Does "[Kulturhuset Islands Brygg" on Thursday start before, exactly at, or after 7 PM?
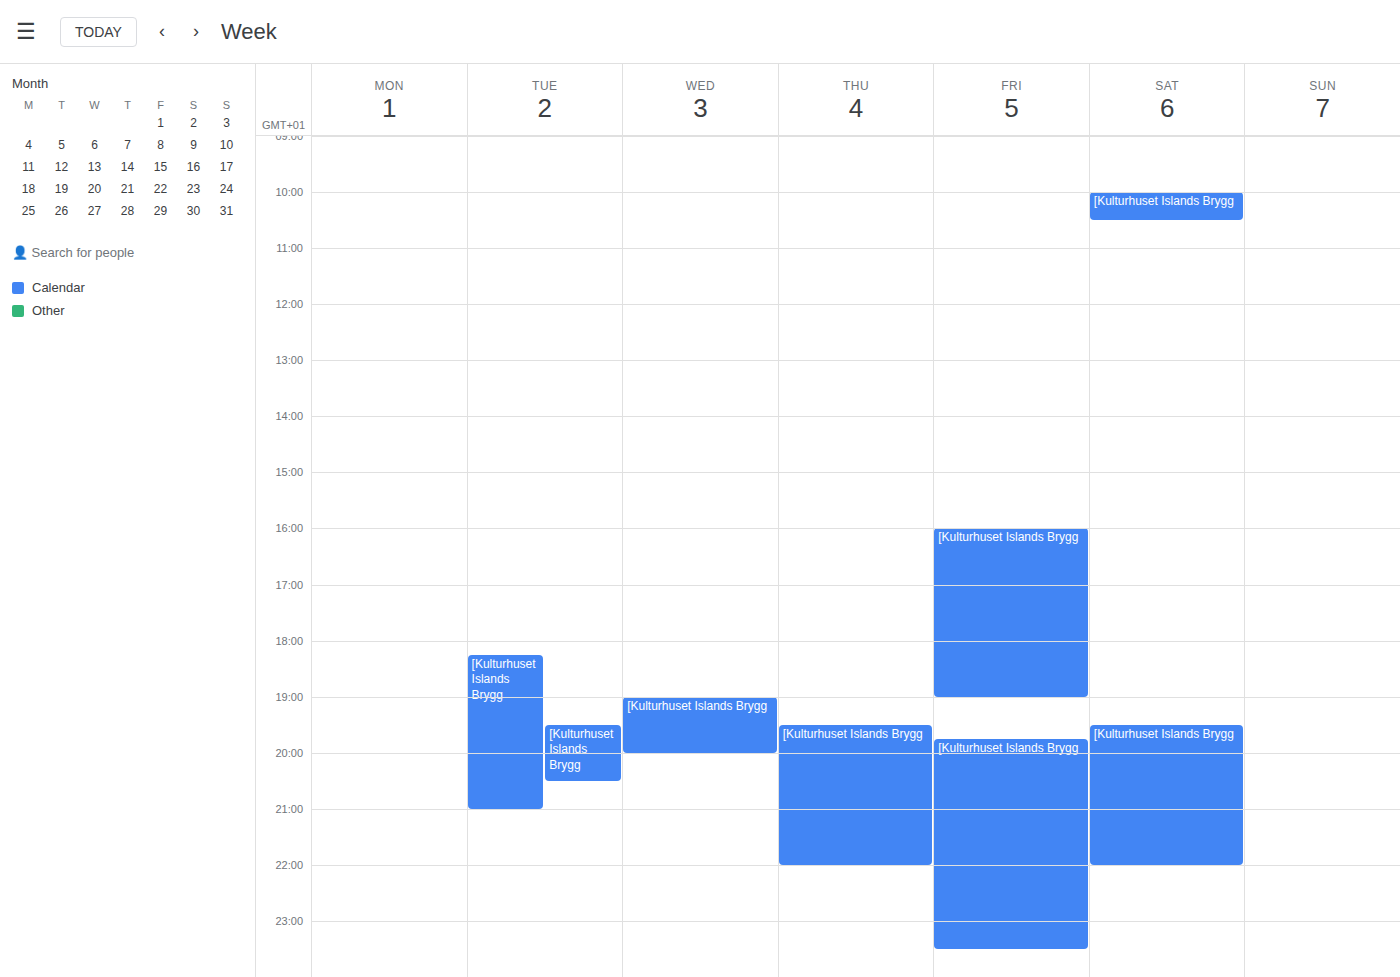
7:30 PM -- after 7 PM, 30 minutes below the 7 PM line.